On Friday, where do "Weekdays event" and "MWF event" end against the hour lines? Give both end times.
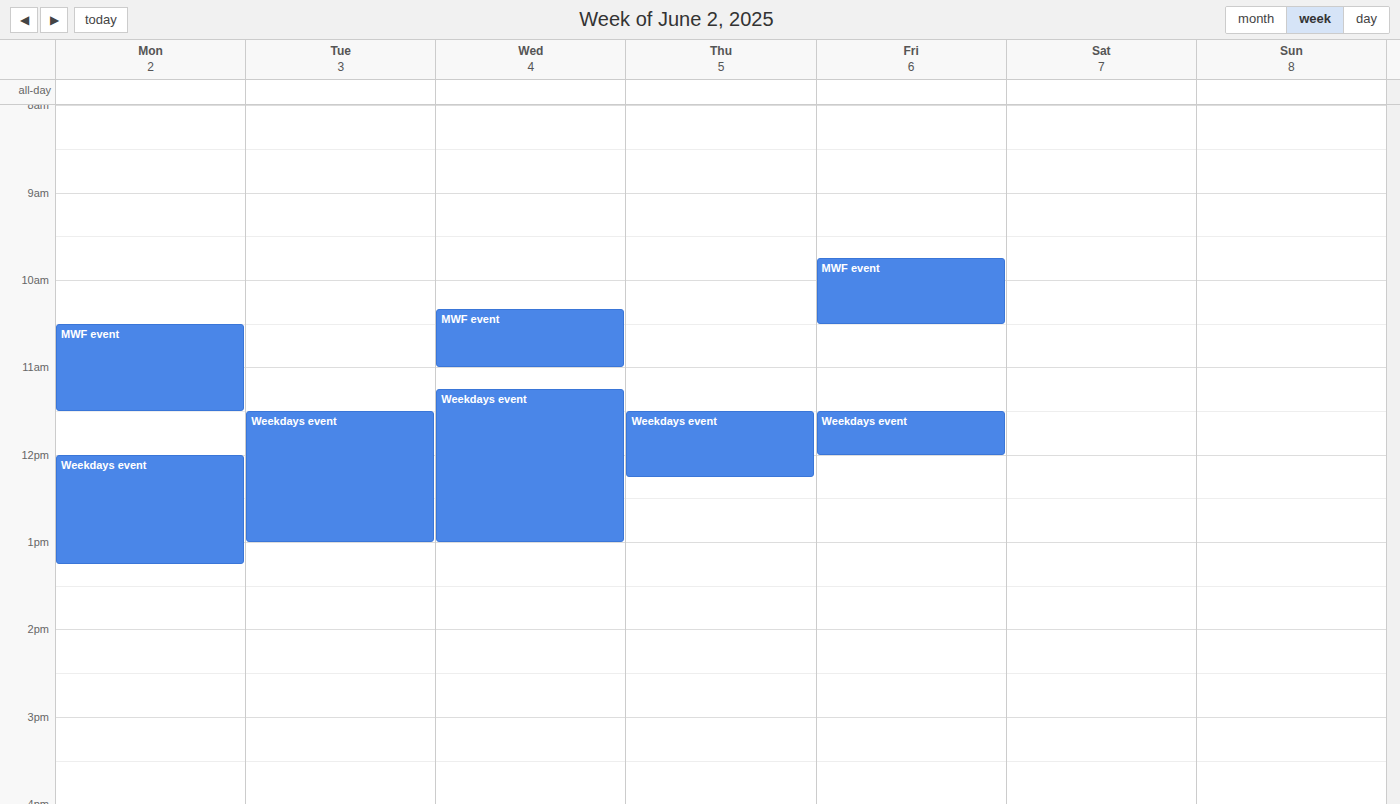
"Weekdays event": 12:00 PM, exactly on the 12 PM line. "MWF event": 10:30 AM, halfway between the 10 AM and 11 AM lines.